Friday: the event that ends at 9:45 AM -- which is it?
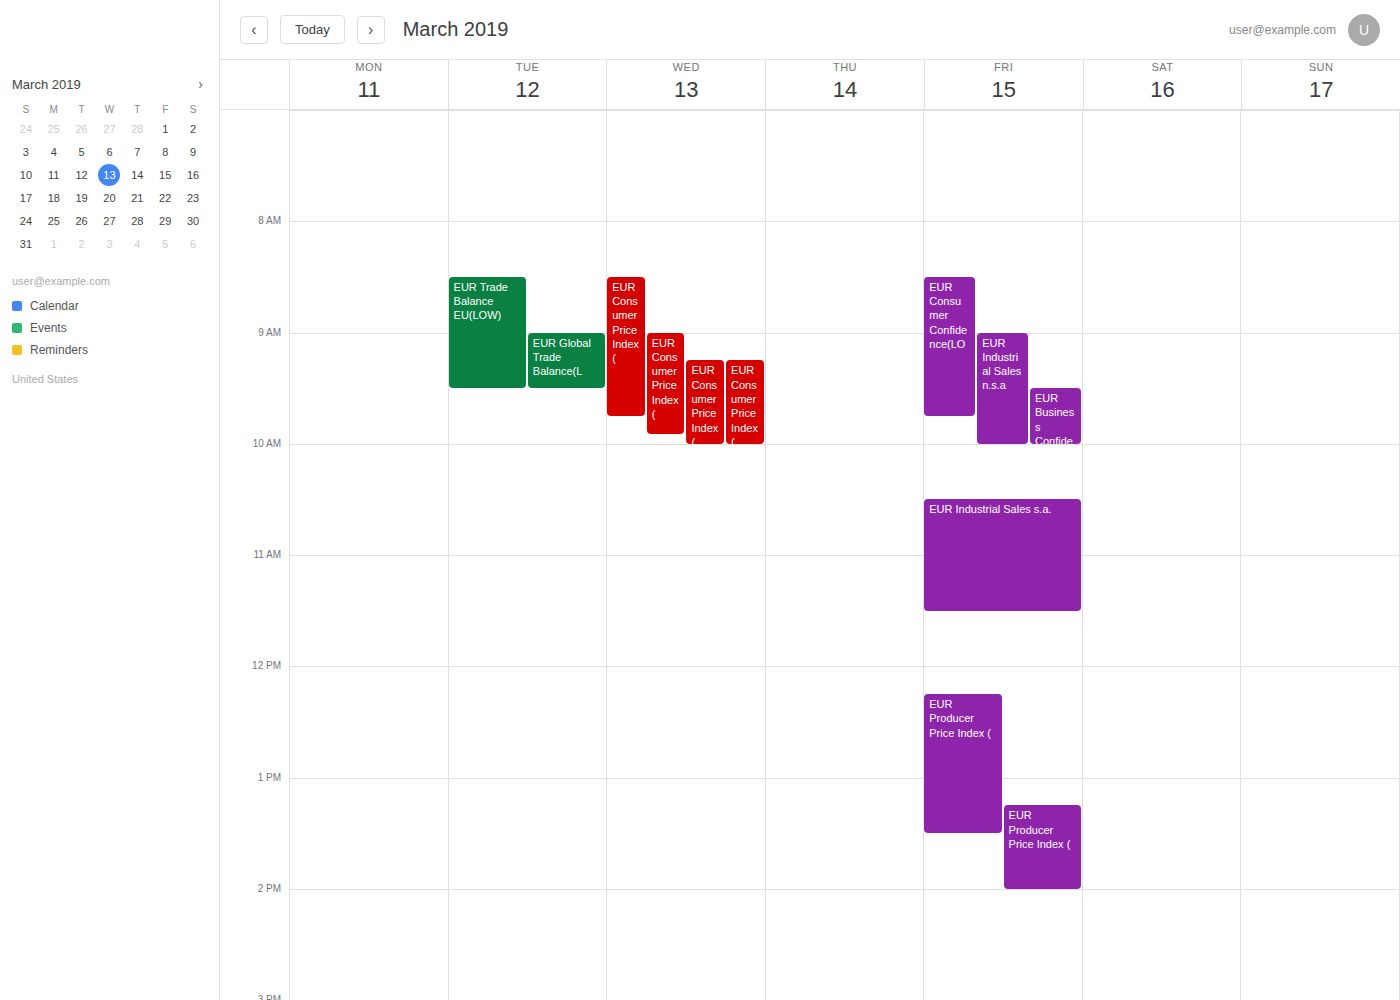
"EUR Consumer Confidence(LO"